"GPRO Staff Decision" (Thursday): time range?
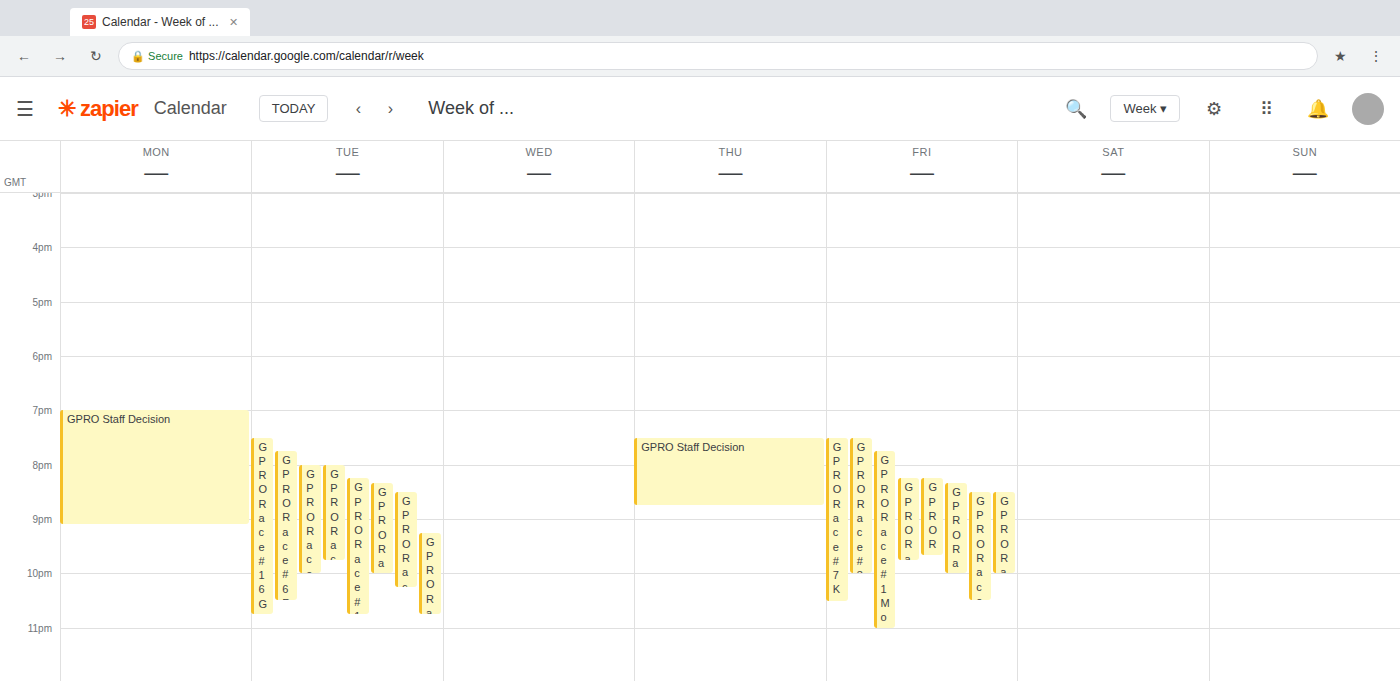
7:30 PM to 8:45 PM